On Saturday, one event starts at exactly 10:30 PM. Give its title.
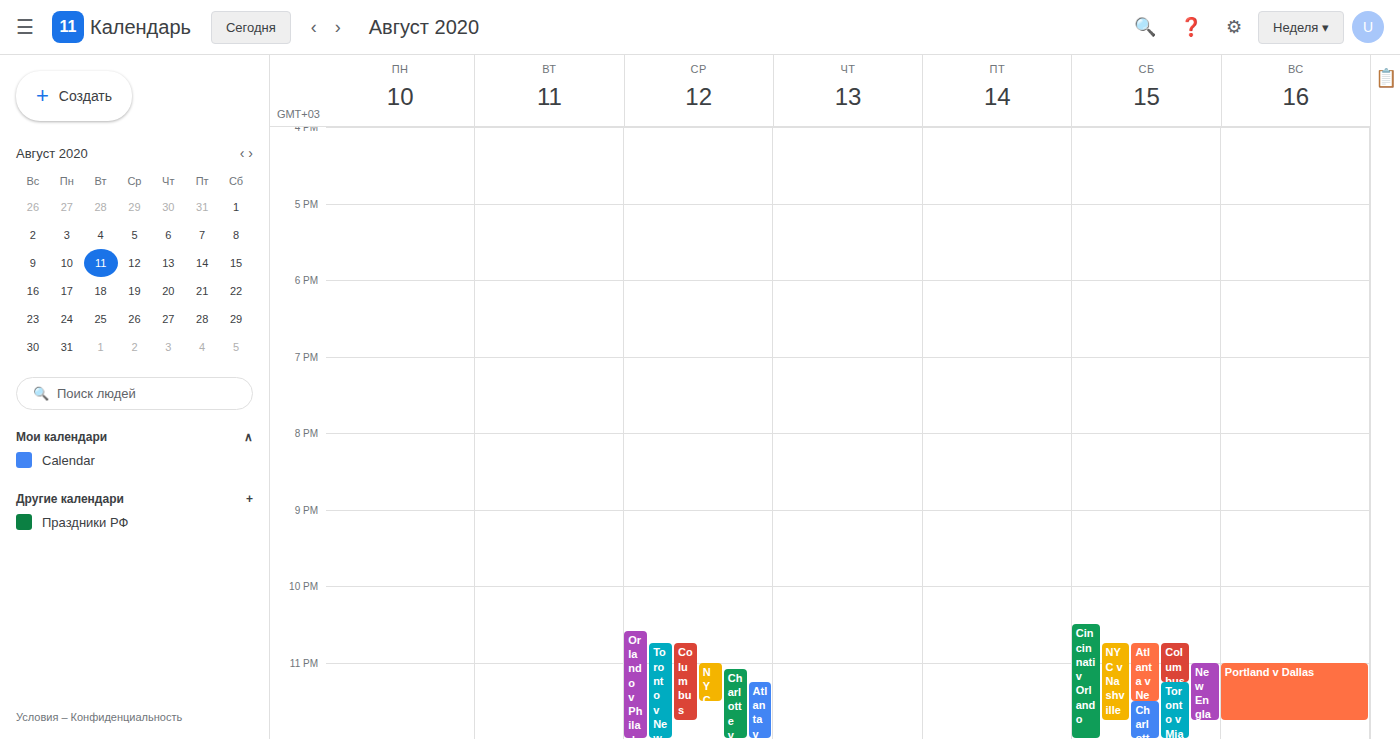
"Cincinnati v Orlando"